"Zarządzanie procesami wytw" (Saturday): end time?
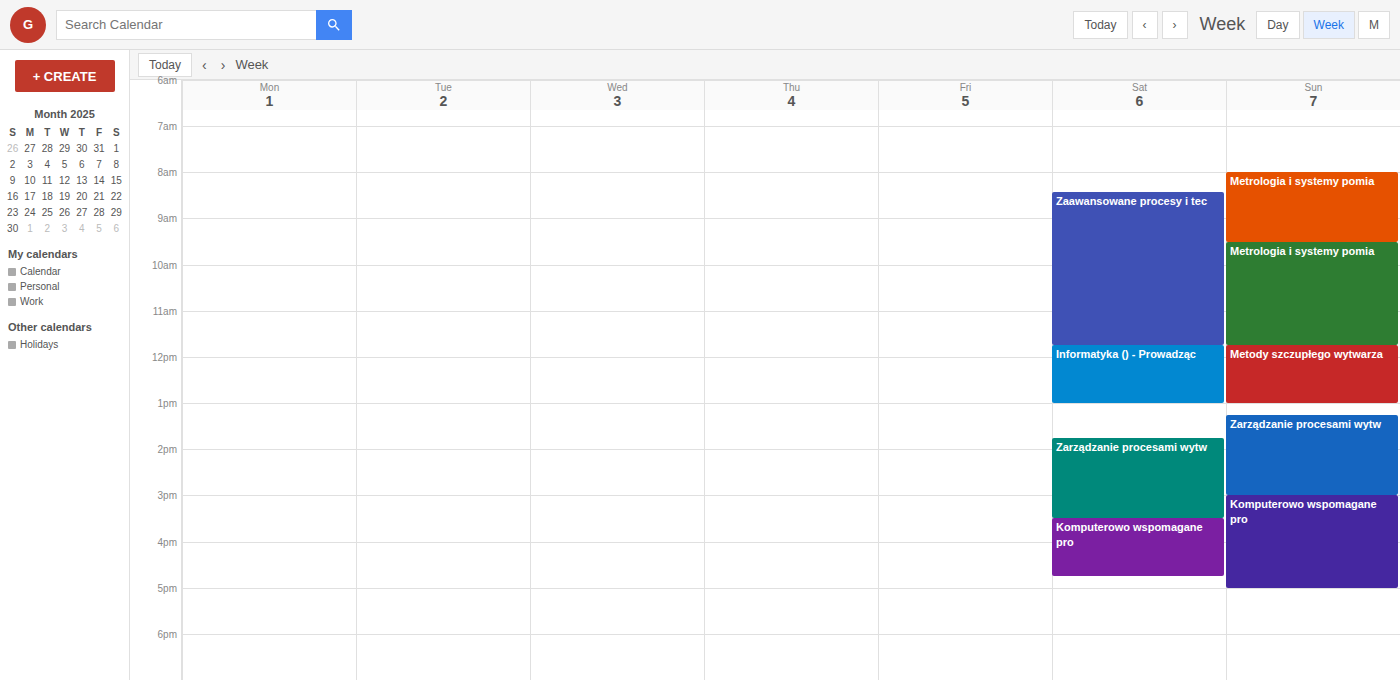
3:30 PM